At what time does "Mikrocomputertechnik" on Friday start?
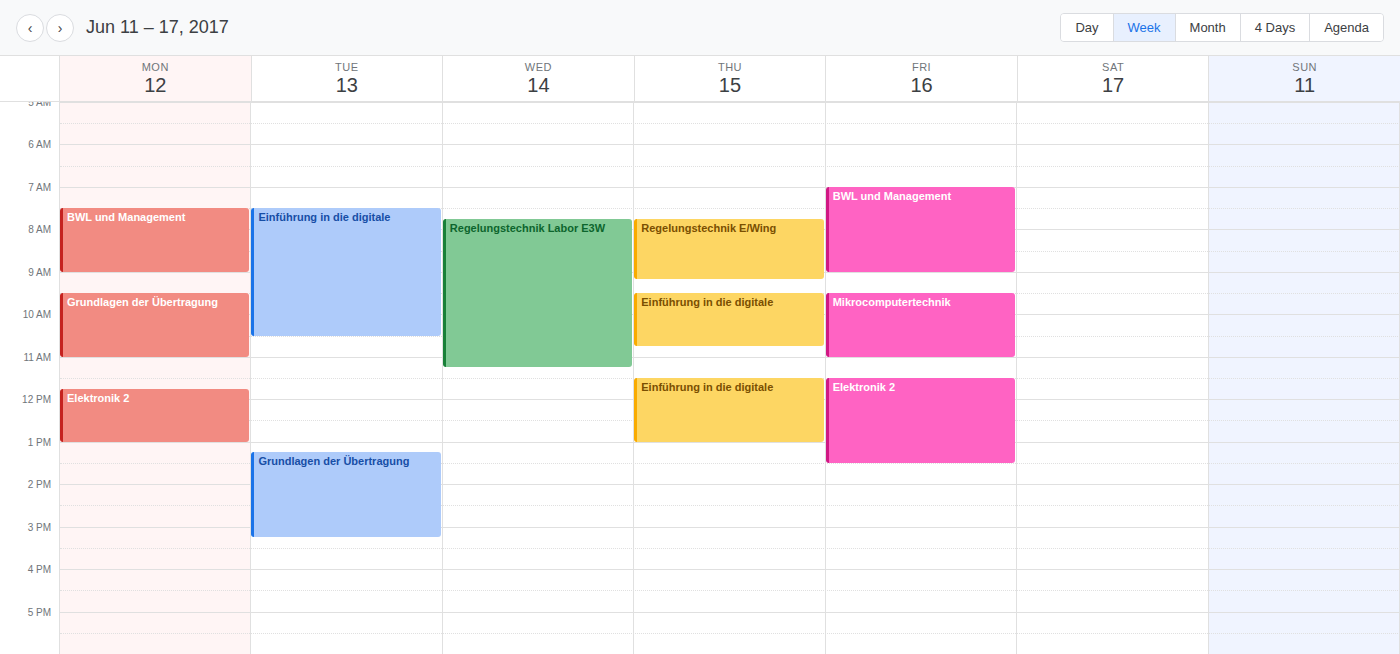
9:30 AM